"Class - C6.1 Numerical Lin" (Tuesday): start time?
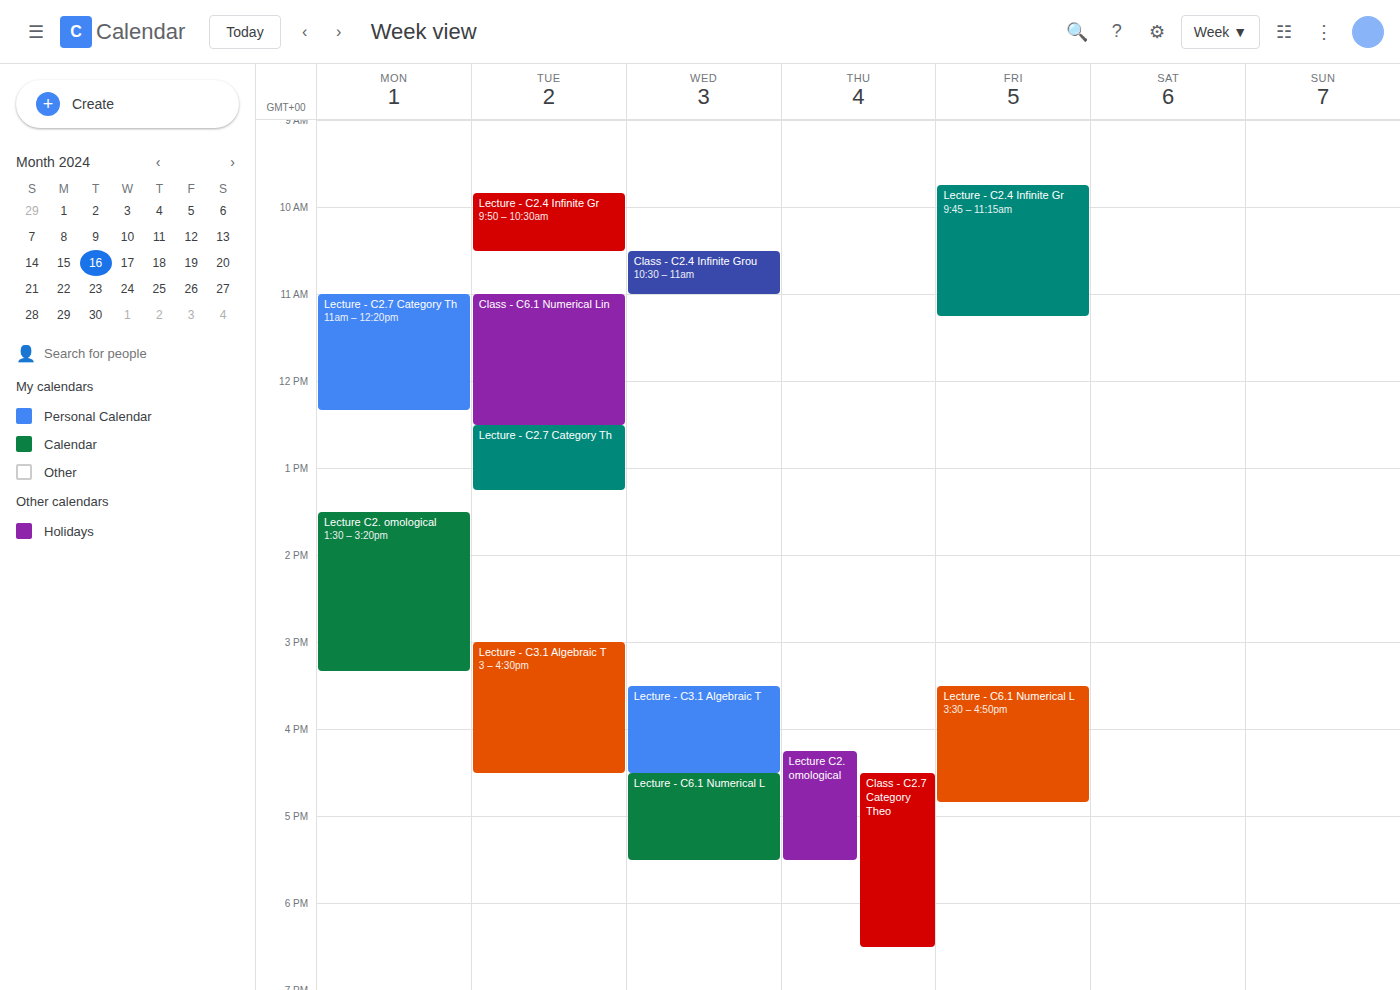
11:00 AM